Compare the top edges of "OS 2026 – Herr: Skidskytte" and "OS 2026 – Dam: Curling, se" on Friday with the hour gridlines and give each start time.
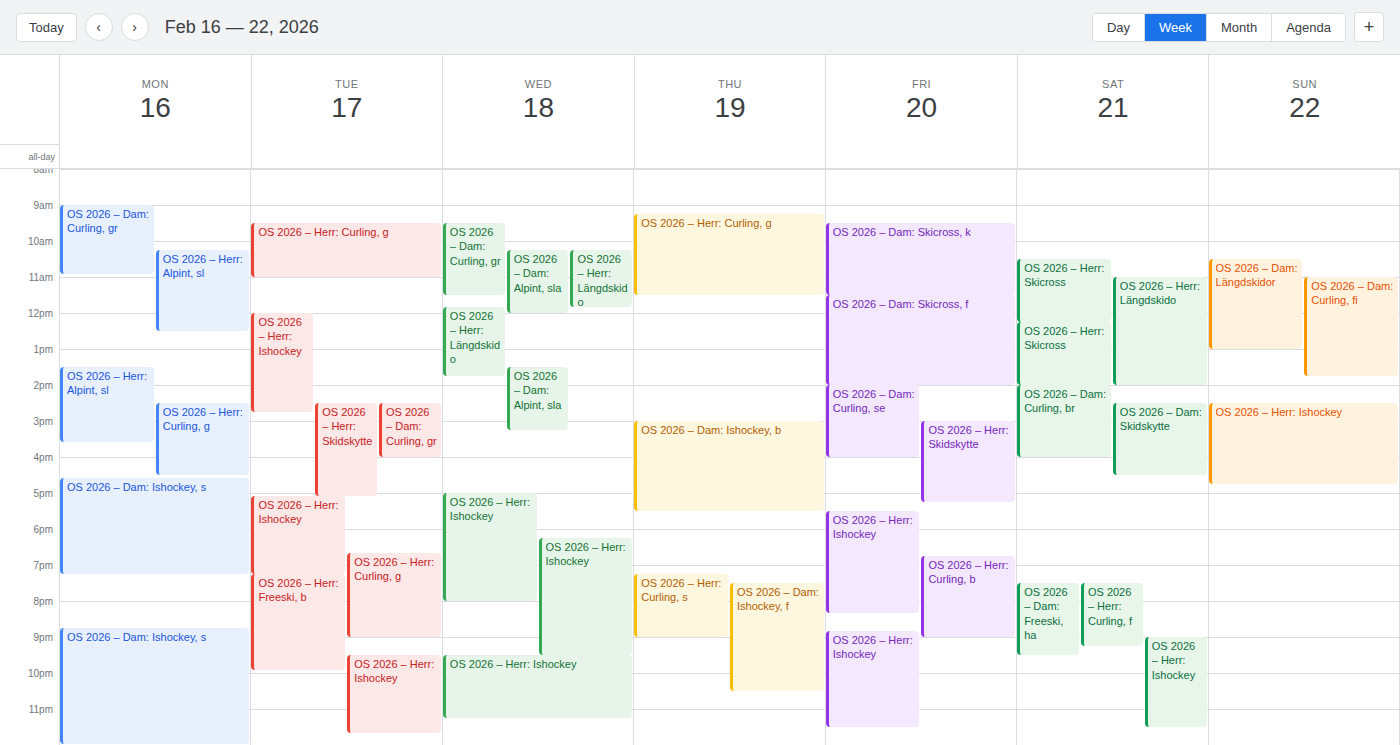
"OS 2026 – Herr: Skidskytte": 3:00 PM, exactly on the 3 PM line. "OS 2026 – Dam: Curling, se": 2:00 PM, exactly on the 2 PM line.